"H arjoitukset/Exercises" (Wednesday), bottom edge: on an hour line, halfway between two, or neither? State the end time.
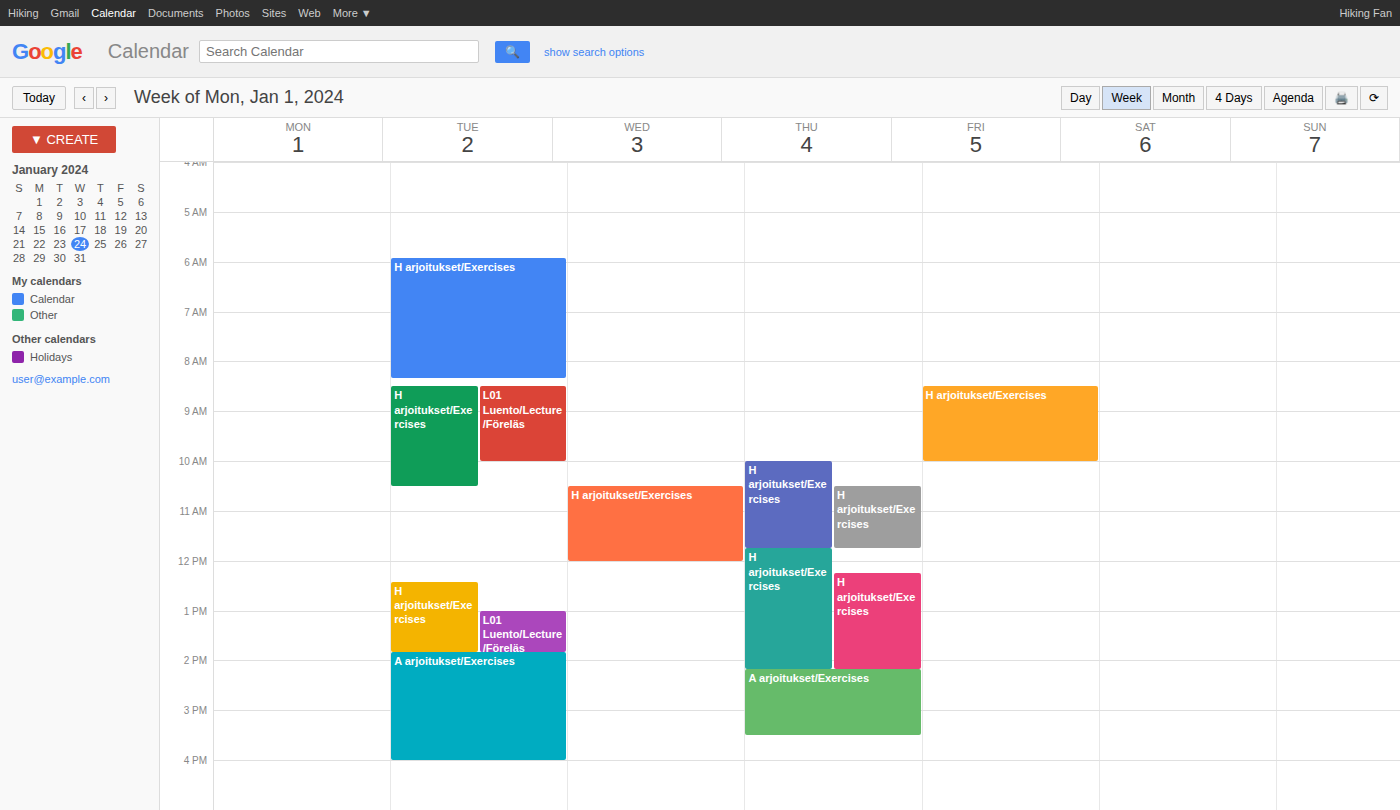
12:00 PM -- exactly on the 12 PM line.